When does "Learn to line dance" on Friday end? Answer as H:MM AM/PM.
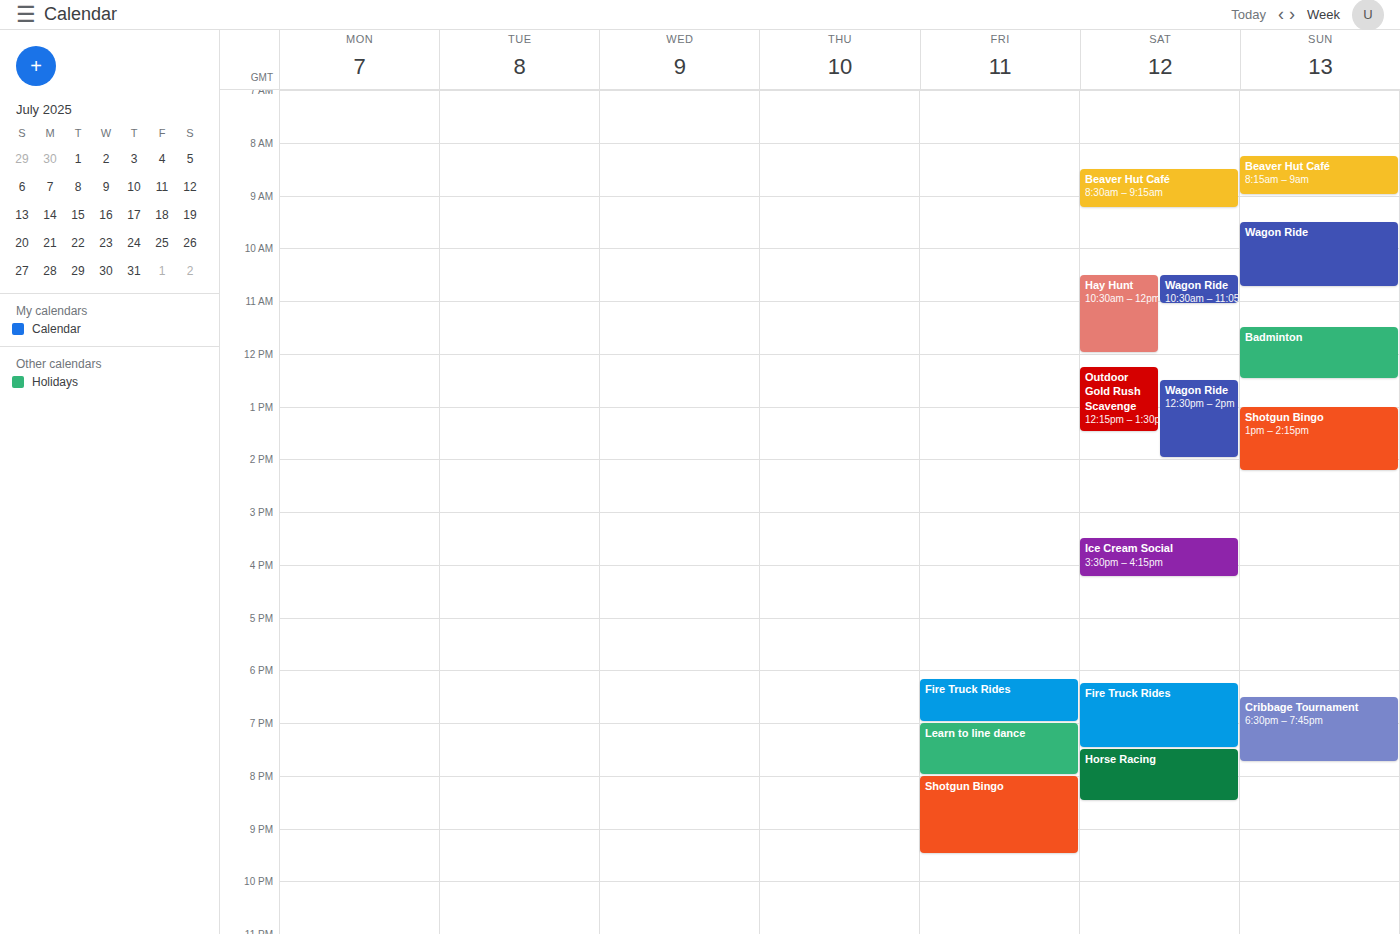
8:00 PM